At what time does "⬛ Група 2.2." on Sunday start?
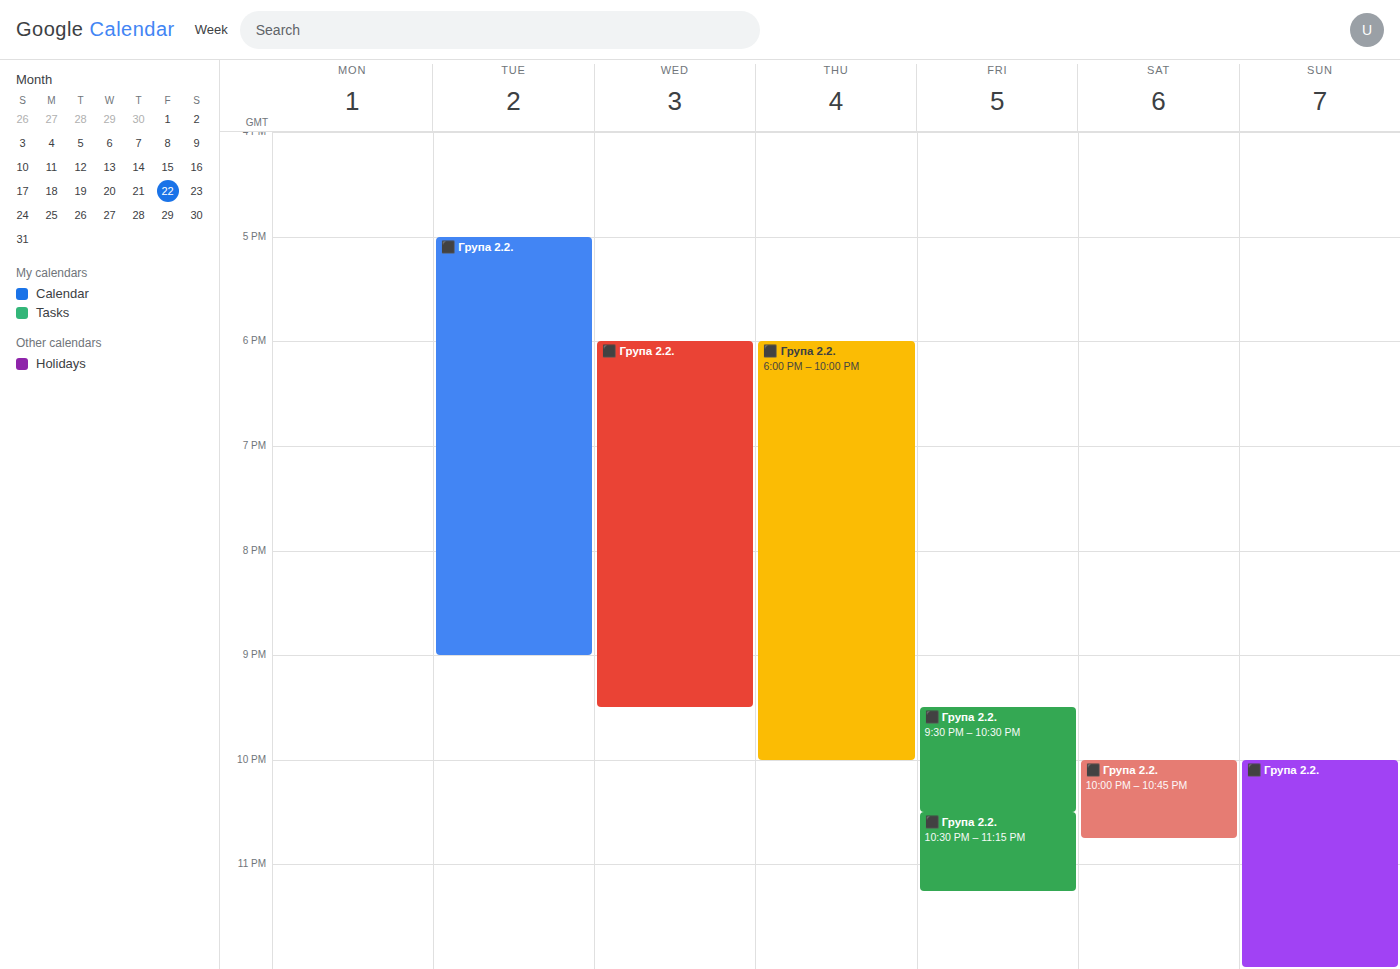
10:00 PM